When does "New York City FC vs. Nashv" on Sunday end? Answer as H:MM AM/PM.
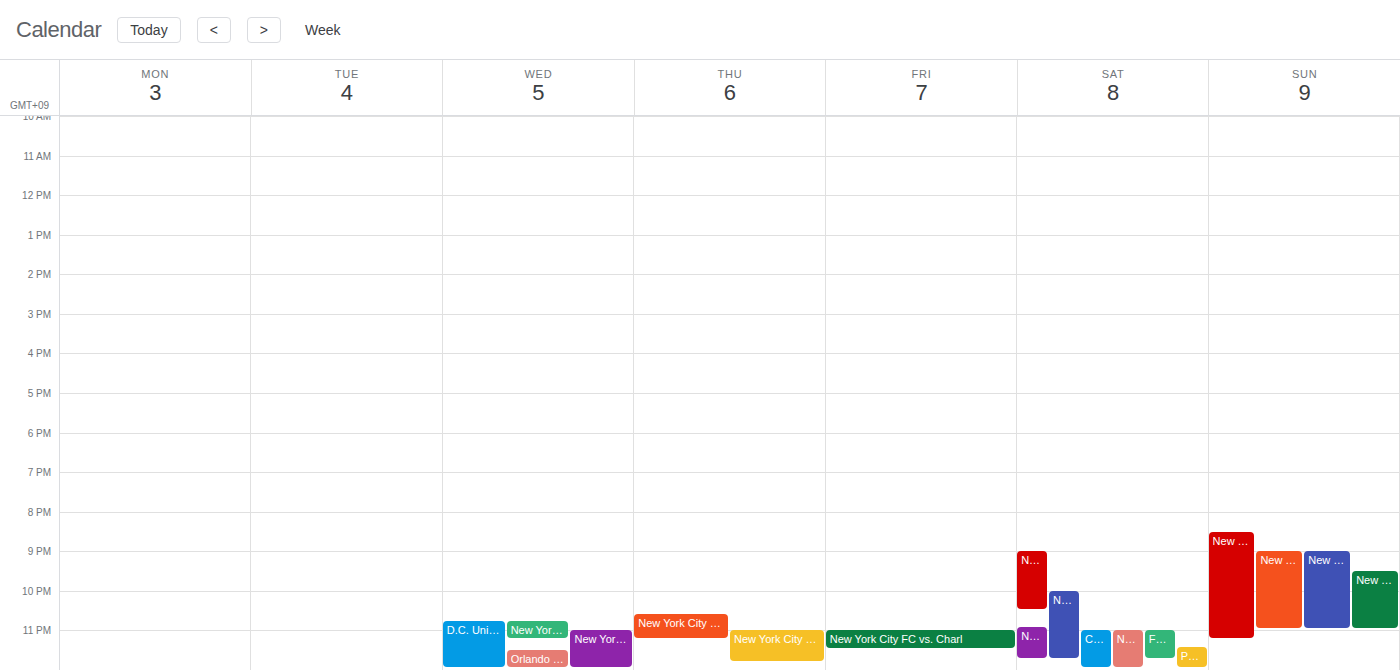
11:00 PM